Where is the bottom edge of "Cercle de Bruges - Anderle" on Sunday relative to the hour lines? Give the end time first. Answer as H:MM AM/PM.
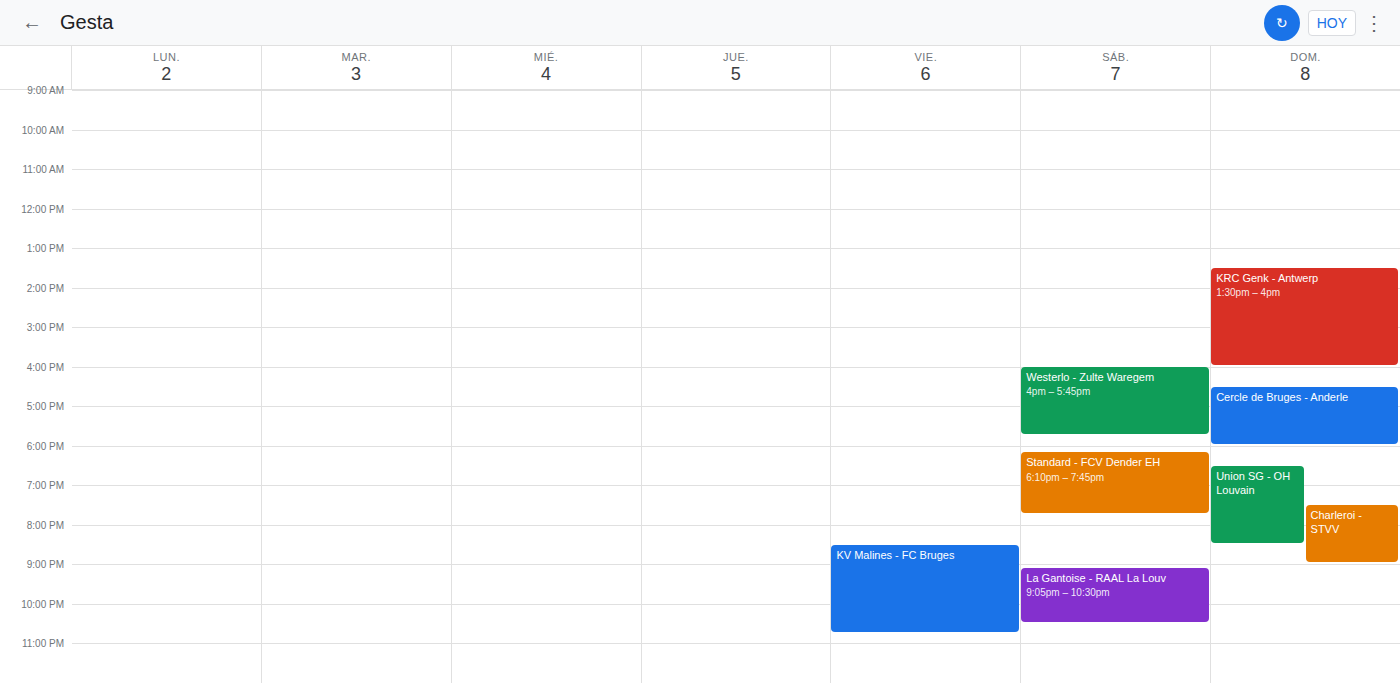
6:00 PM -- exactly on the 6 PM line.